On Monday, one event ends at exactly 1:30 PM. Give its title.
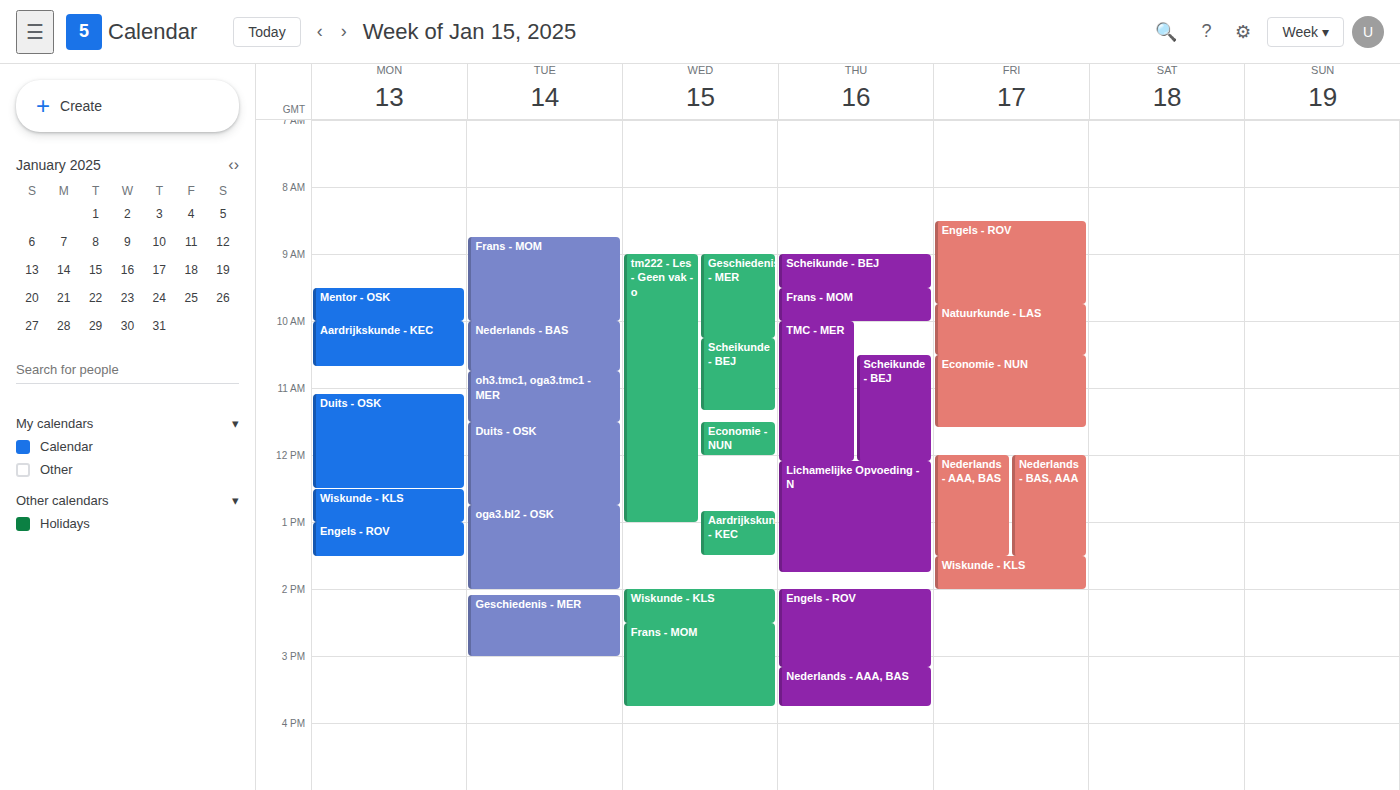
"Engels - ROV"